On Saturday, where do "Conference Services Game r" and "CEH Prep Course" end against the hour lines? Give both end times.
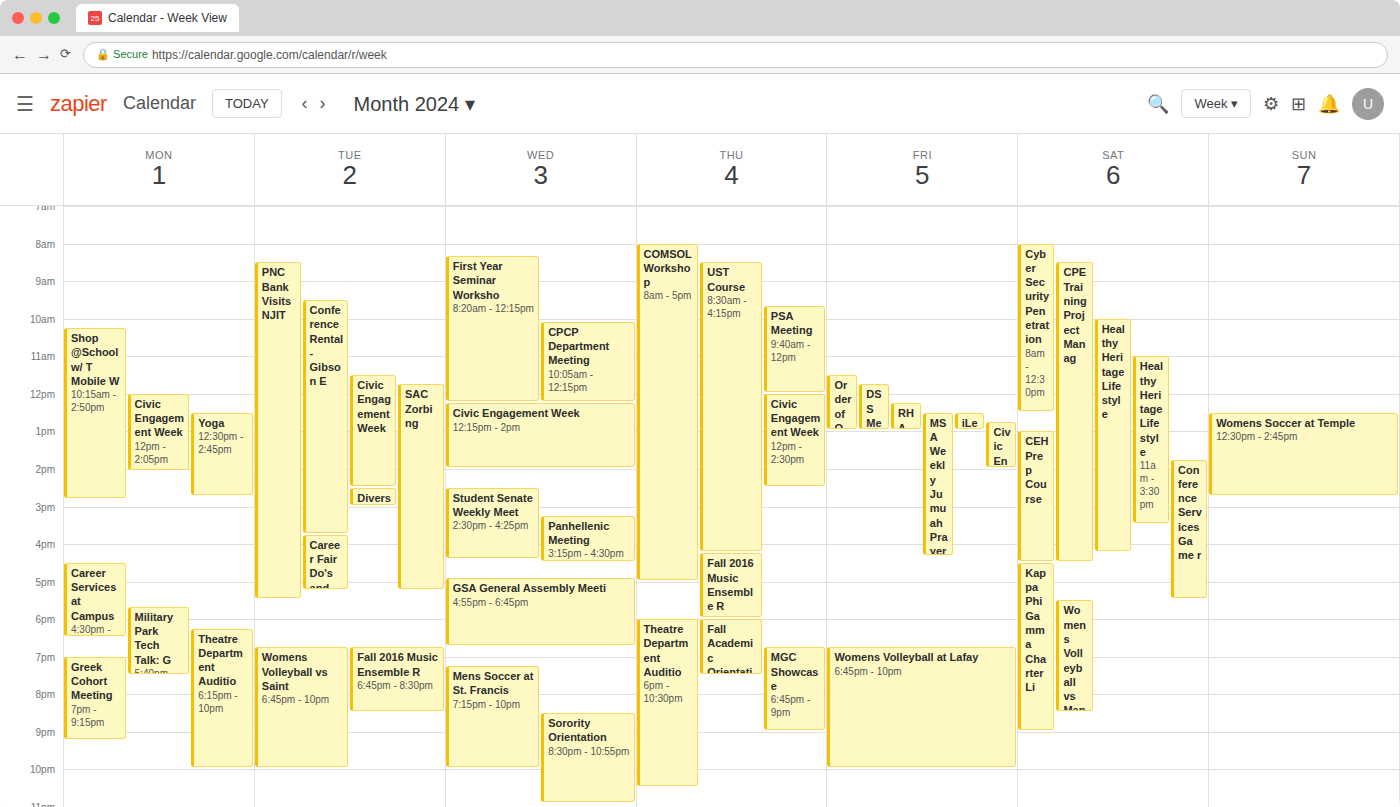
"Conference Services Game r": 5:30 PM, halfway between the 5 PM and 6 PM lines. "CEH Prep Course": 4:30 PM, halfway between the 4 PM and 5 PM lines.